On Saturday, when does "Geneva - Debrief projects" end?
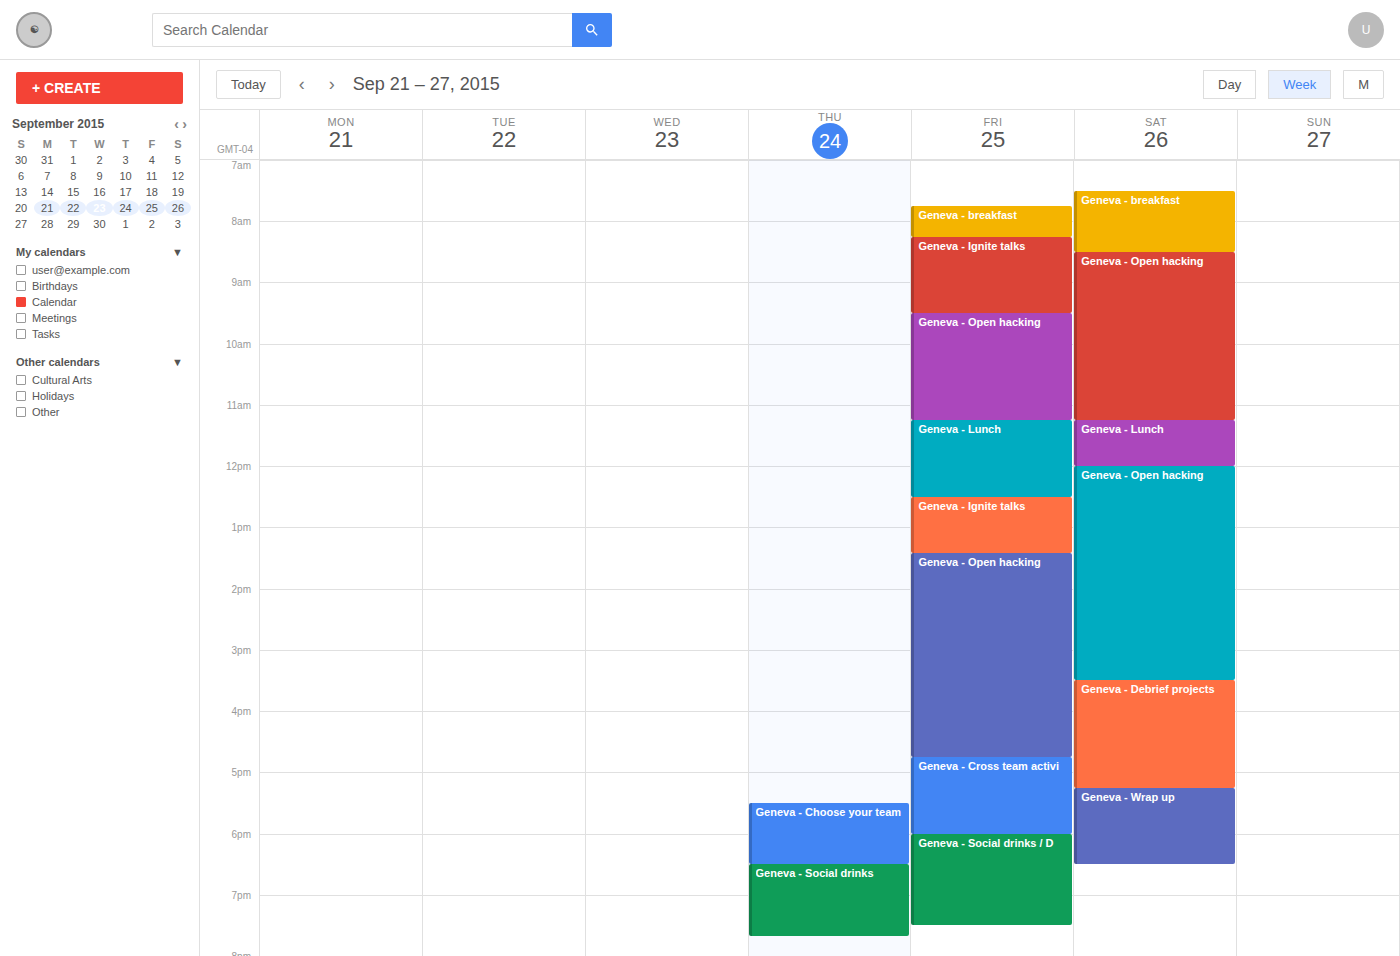
5:15 PM